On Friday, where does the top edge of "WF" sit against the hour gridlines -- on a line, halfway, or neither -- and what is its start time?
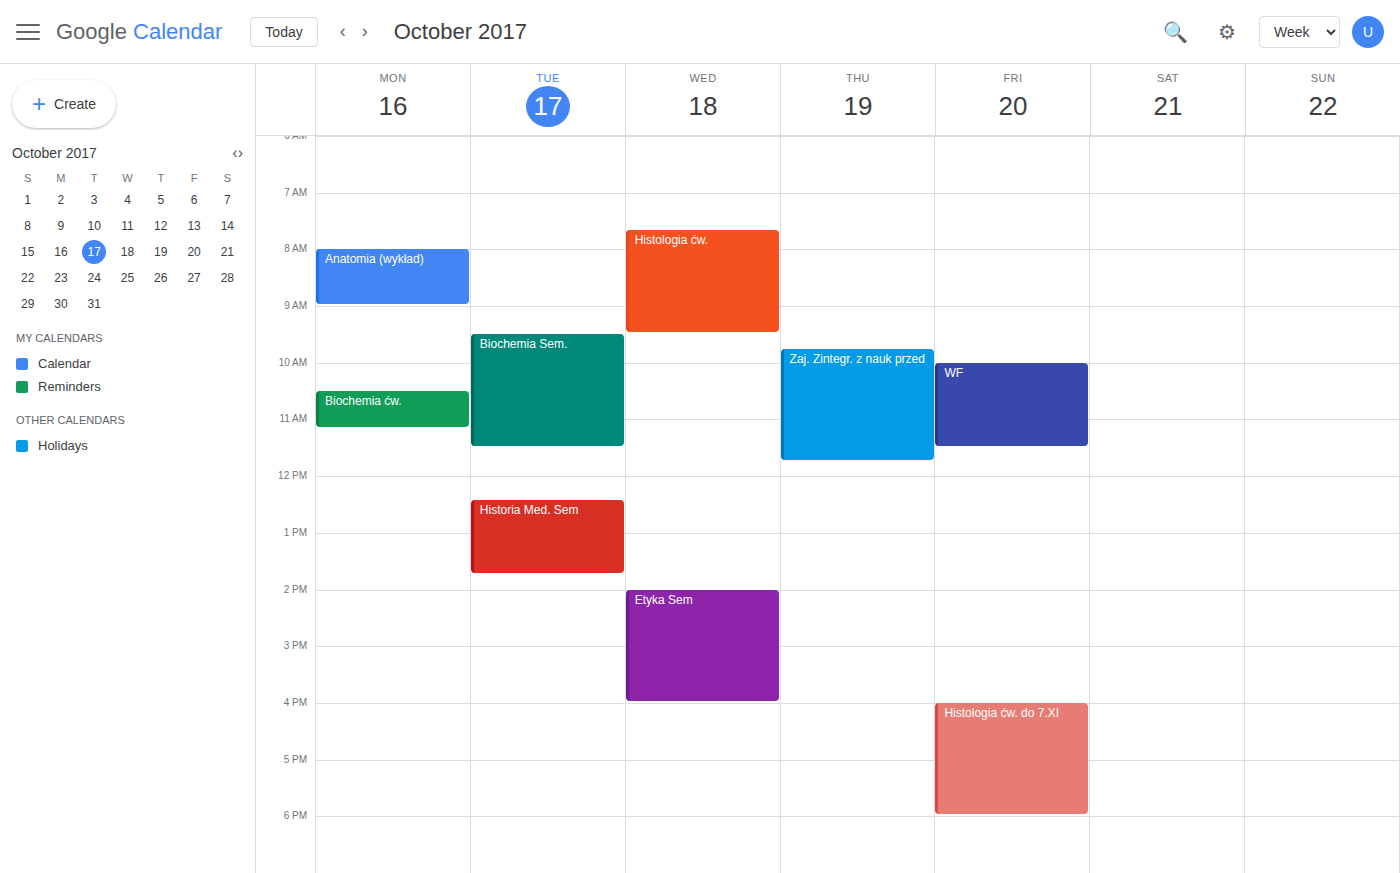
10:00 AM -- exactly on the 10 AM line.